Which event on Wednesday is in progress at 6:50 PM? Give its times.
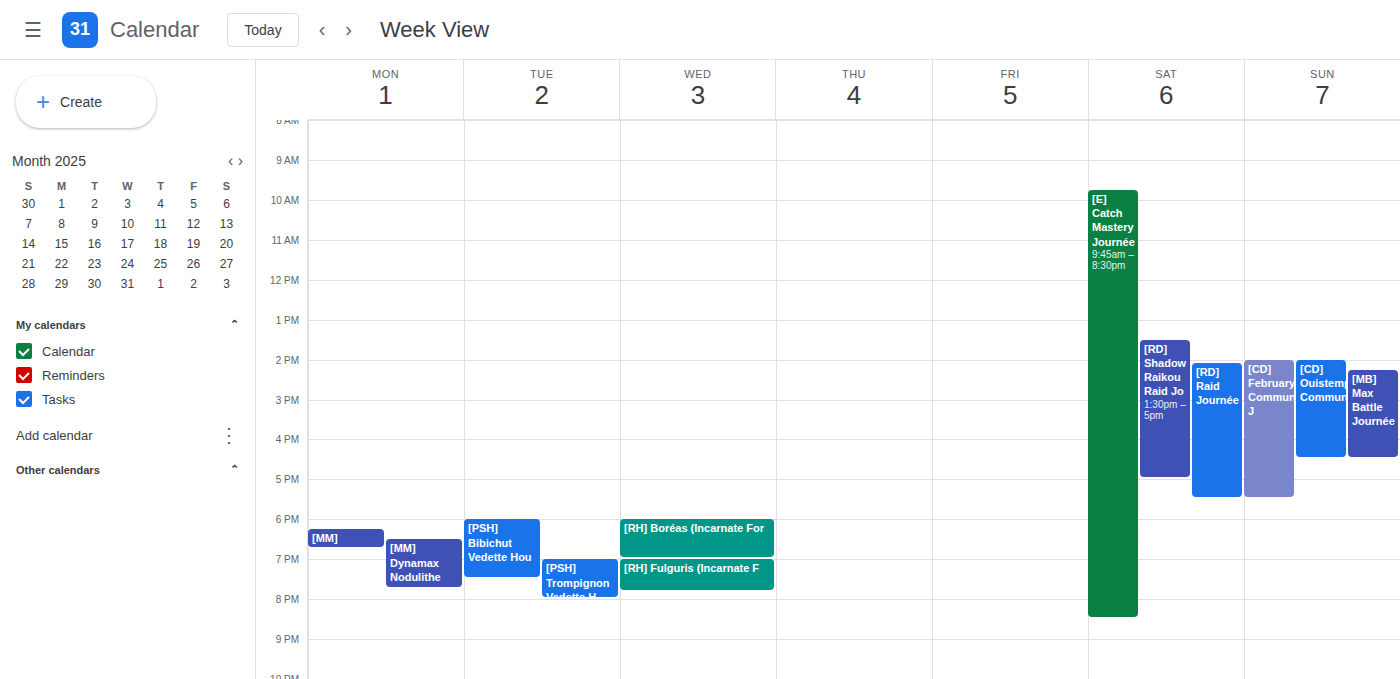
"[RH] Boréas (Incarnate For", 6:00 PM to 7:00 PM